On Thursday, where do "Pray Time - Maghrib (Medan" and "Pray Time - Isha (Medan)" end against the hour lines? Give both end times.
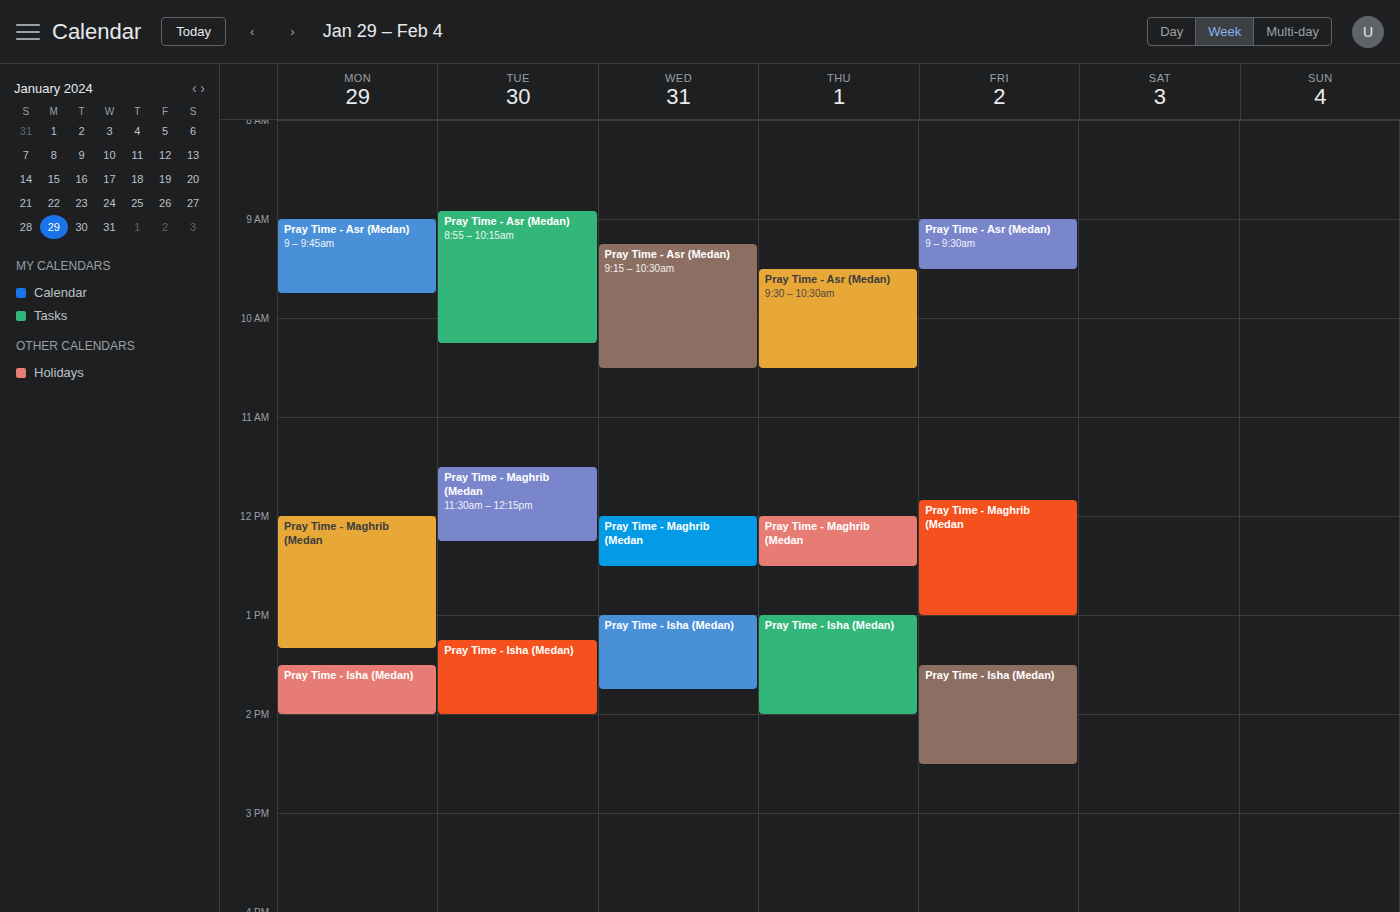
"Pray Time - Maghrib (Medan": 12:30 PM, halfway between the 12 PM and 1 PM lines. "Pray Time - Isha (Medan)": 2:00 PM, exactly on the 2 PM line.